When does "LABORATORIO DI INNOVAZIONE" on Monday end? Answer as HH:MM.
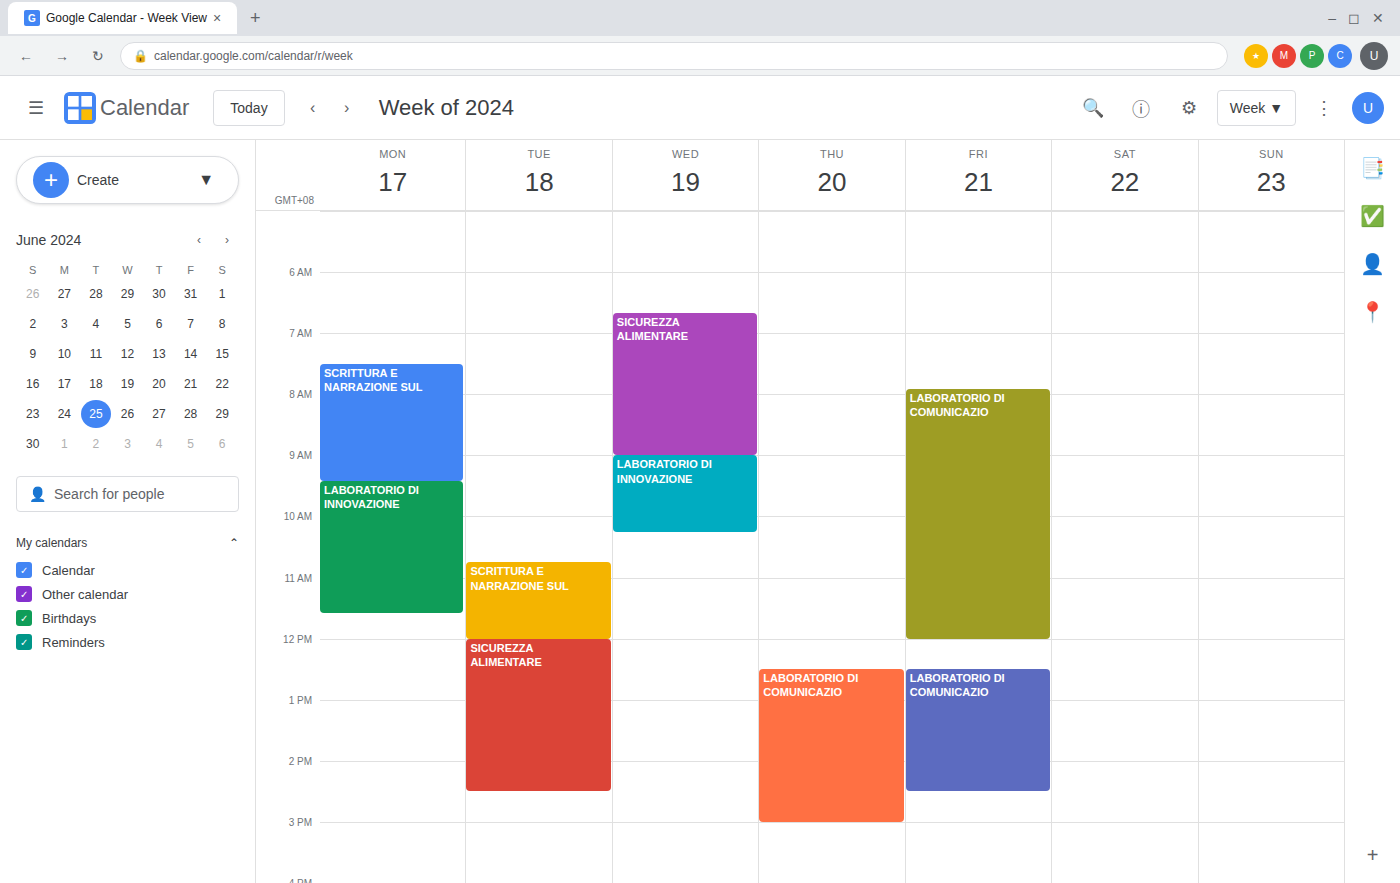
11:35